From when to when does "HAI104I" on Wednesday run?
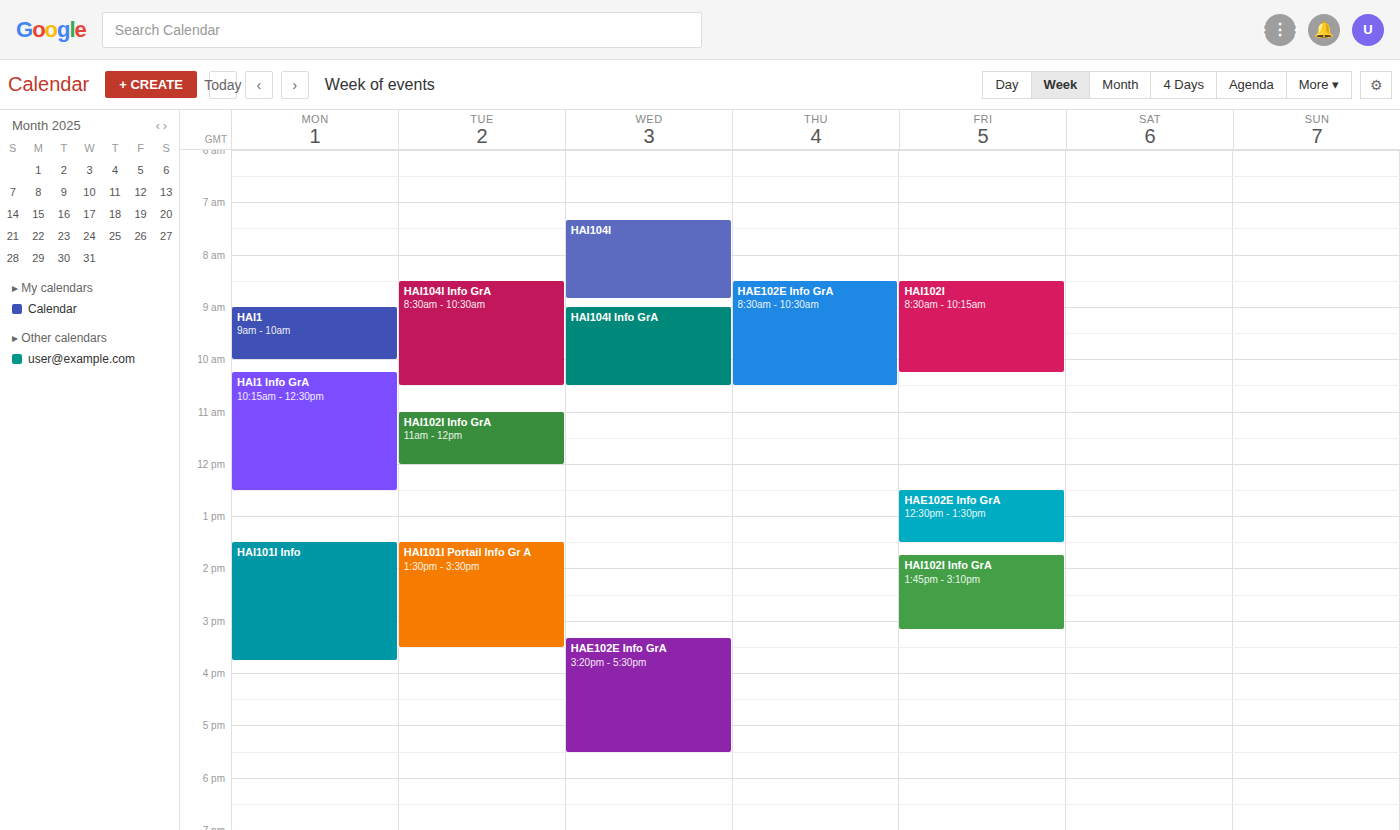
7:20 AM to 8:50 AM